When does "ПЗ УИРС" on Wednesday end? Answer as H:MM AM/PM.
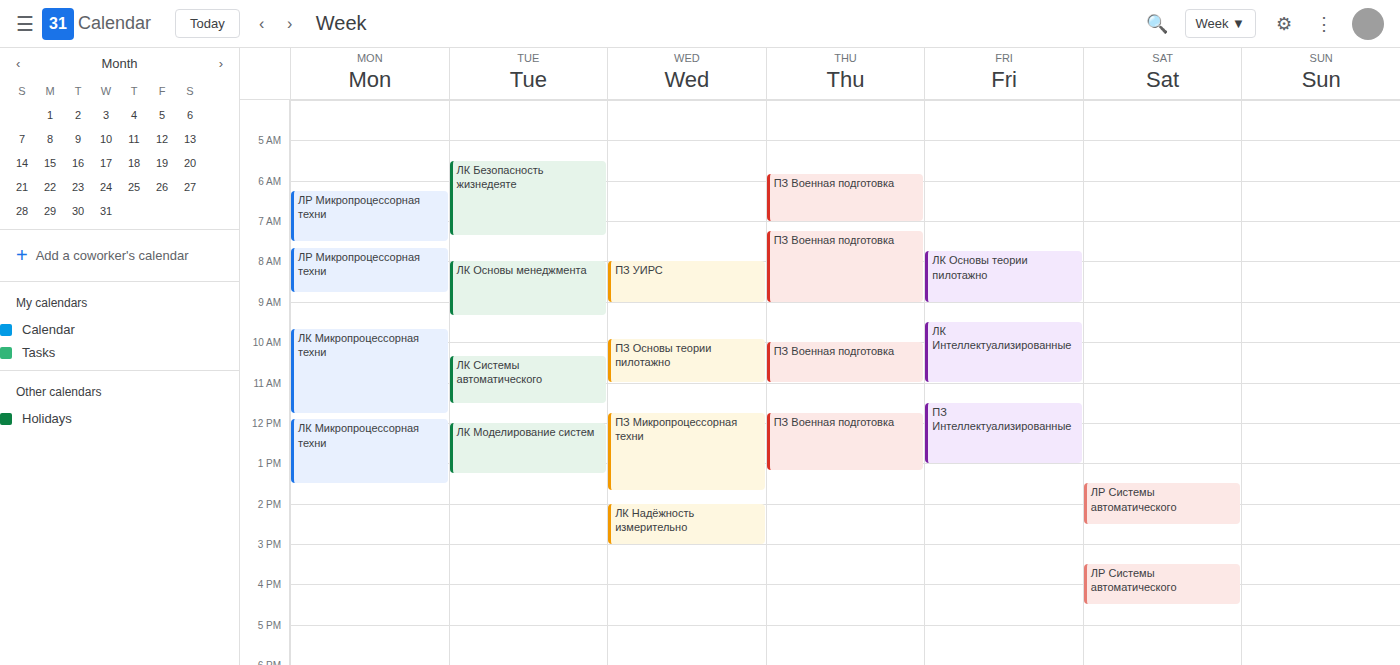
9:00 AM